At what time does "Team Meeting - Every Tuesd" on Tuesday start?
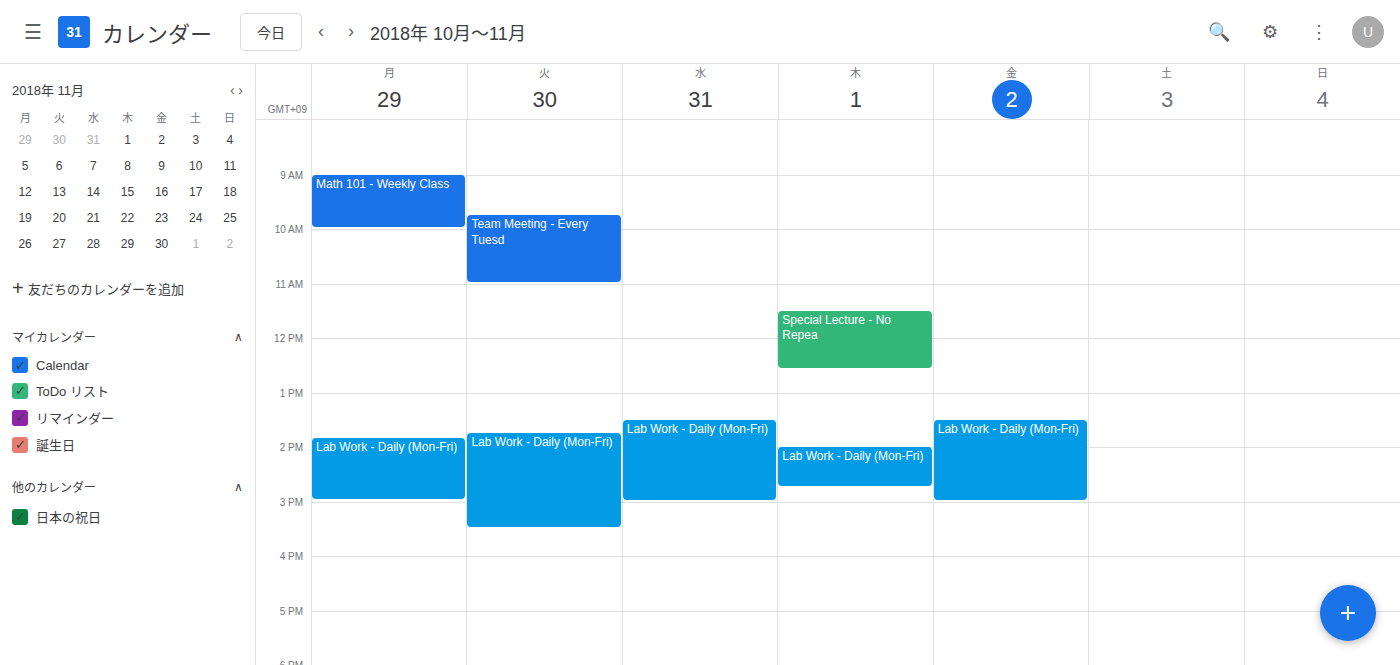
9:45 AM